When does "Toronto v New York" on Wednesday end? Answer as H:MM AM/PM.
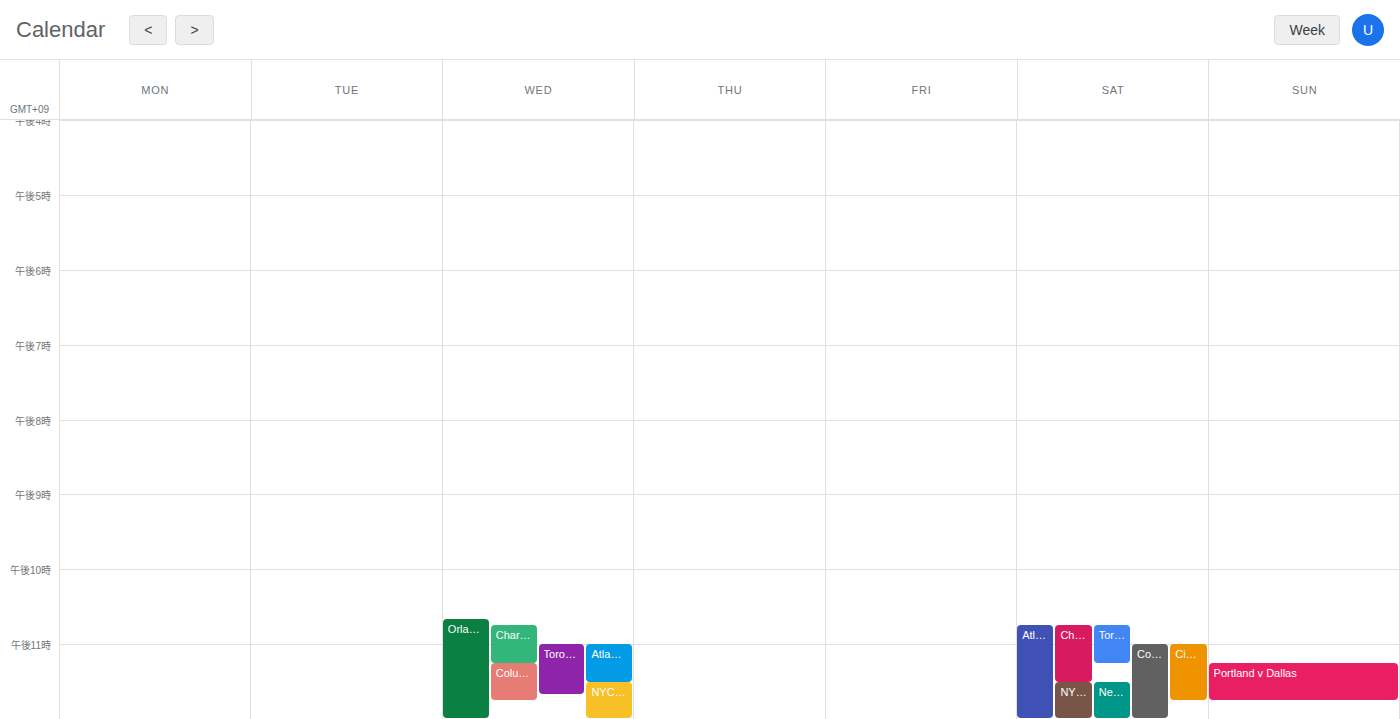
11:40 PM